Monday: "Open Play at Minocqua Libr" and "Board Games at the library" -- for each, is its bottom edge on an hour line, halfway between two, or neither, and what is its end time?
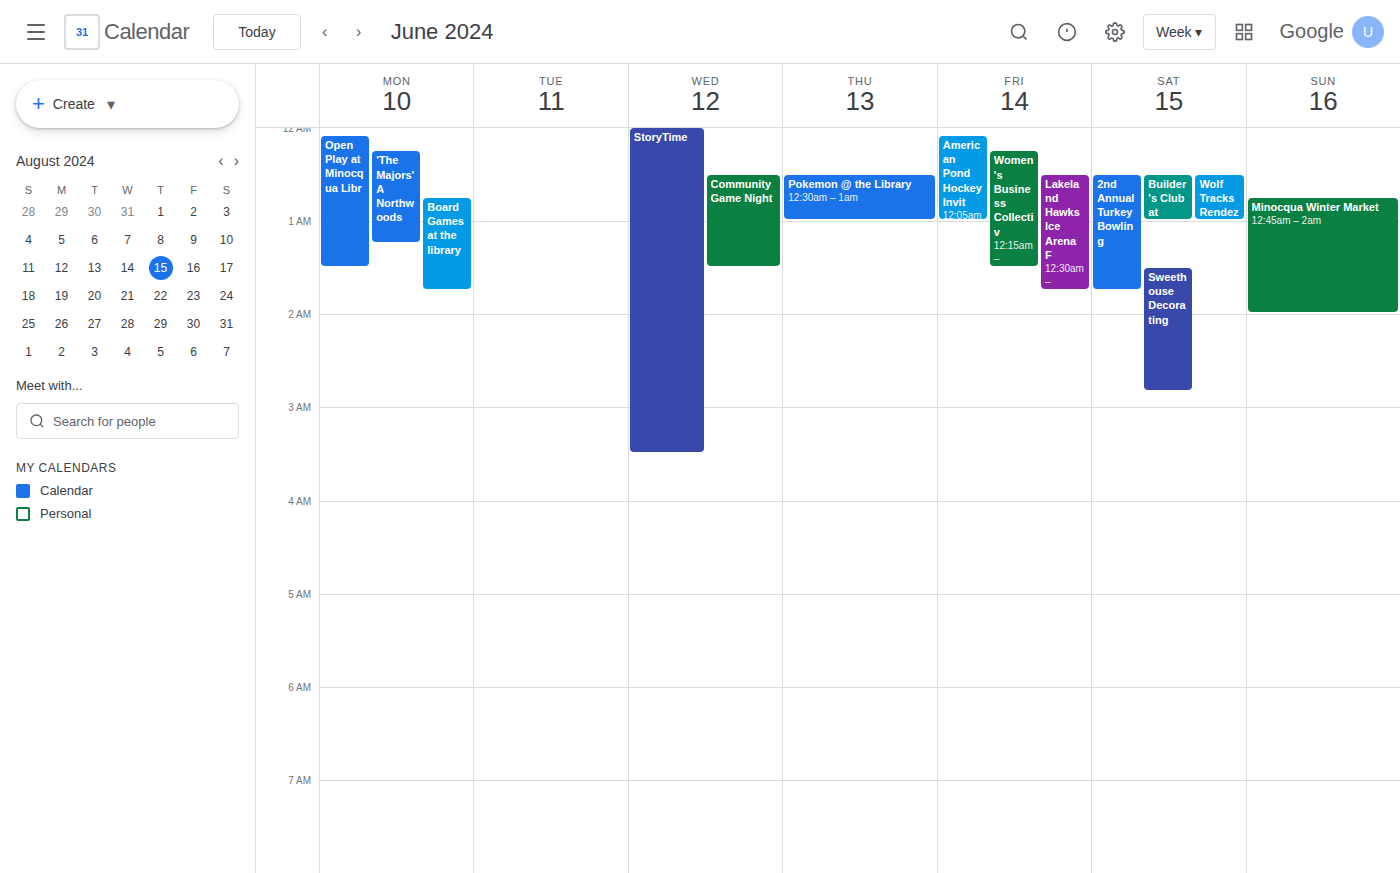
"Open Play at Minocqua Libr": 01:30, halfway between the 01:00 and 02:00 lines. "Board Games at the library": 01:45, neither: three quarters of the way from the 01:00 line to the 02:00 line.